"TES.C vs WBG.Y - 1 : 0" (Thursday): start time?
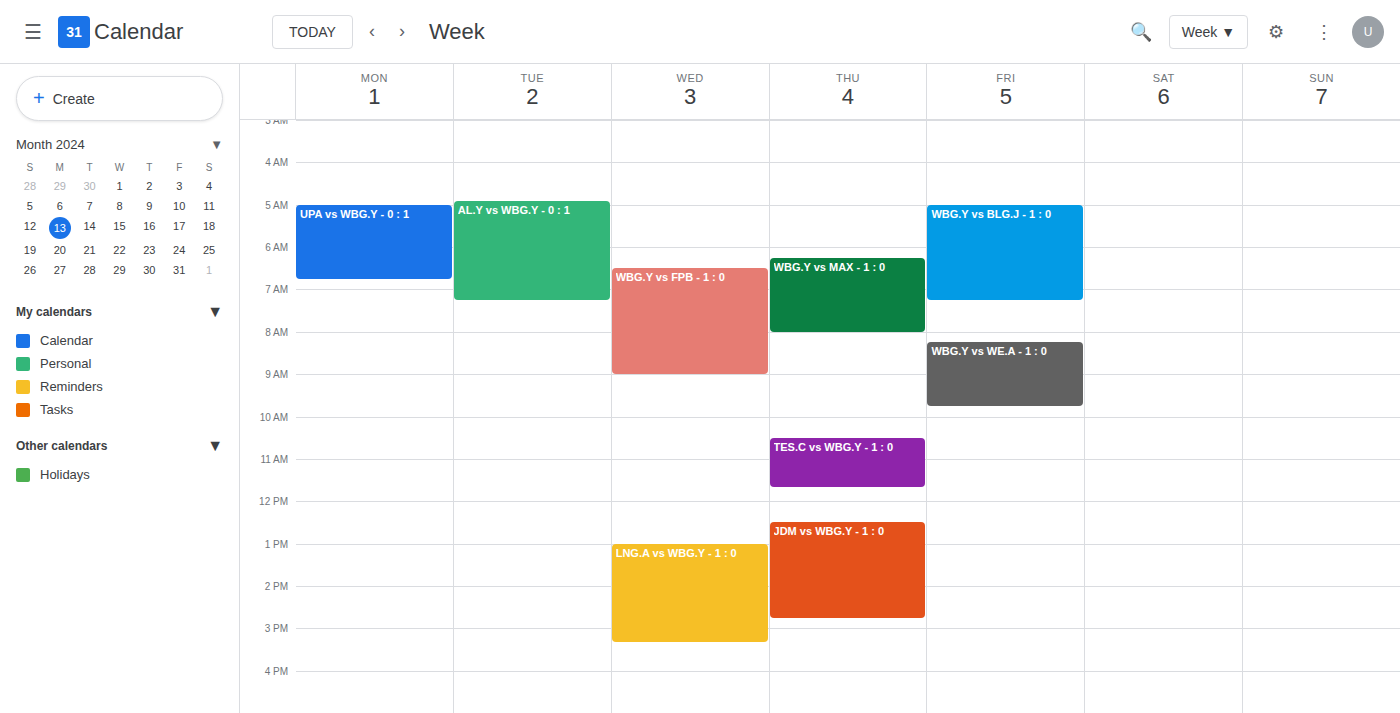
10:30 AM